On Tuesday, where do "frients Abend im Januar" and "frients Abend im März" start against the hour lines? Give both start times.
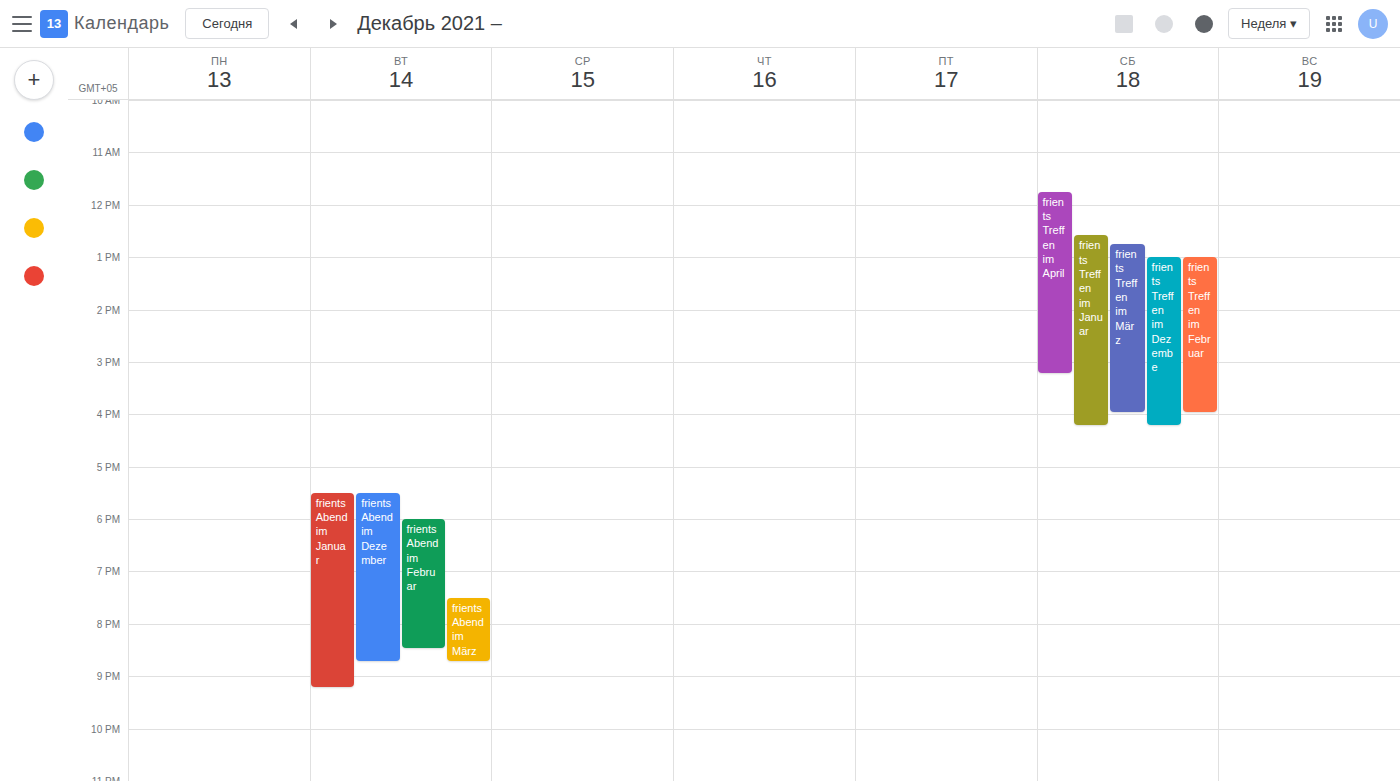
"frients Abend im Januar": 5:30 PM, halfway between the 5 PM and 6 PM lines. "frients Abend im März": 7:30 PM, halfway between the 7 PM and 8 PM lines.